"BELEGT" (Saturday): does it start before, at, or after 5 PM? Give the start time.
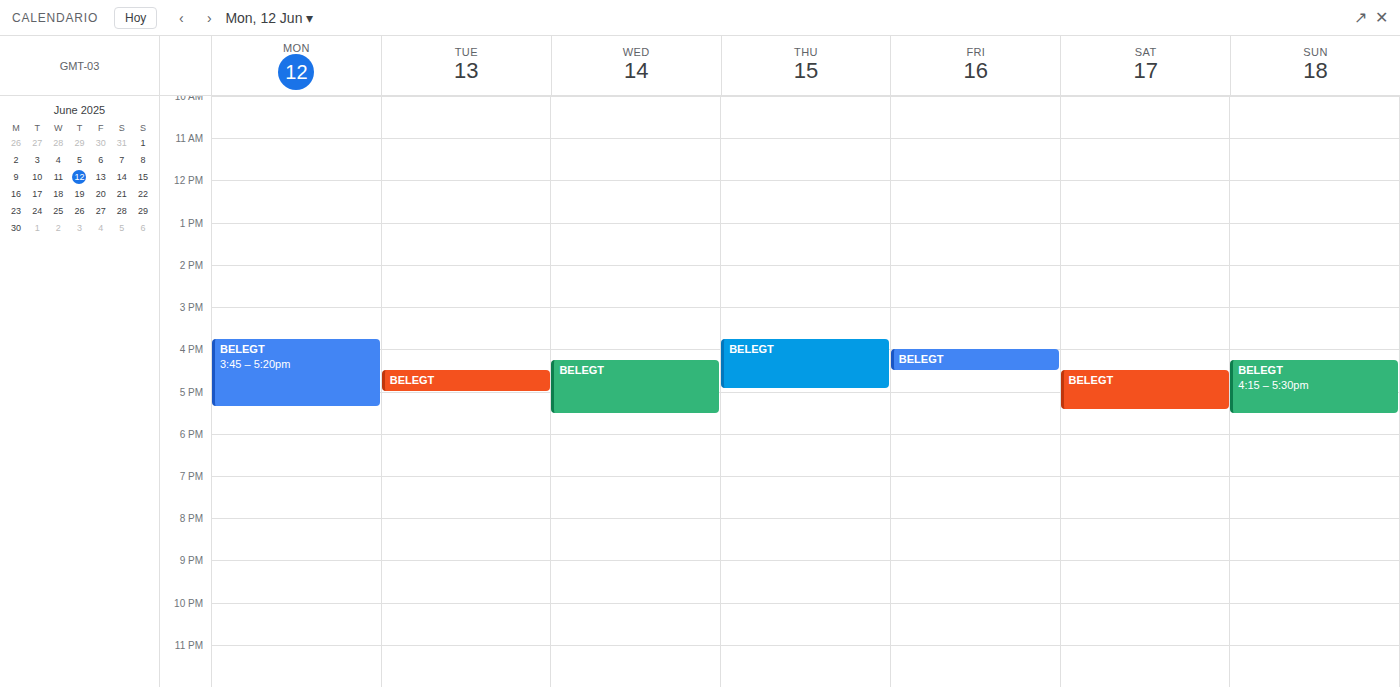
4:30 PM -- before 5 PM, 30 minutes above the 5 PM line.